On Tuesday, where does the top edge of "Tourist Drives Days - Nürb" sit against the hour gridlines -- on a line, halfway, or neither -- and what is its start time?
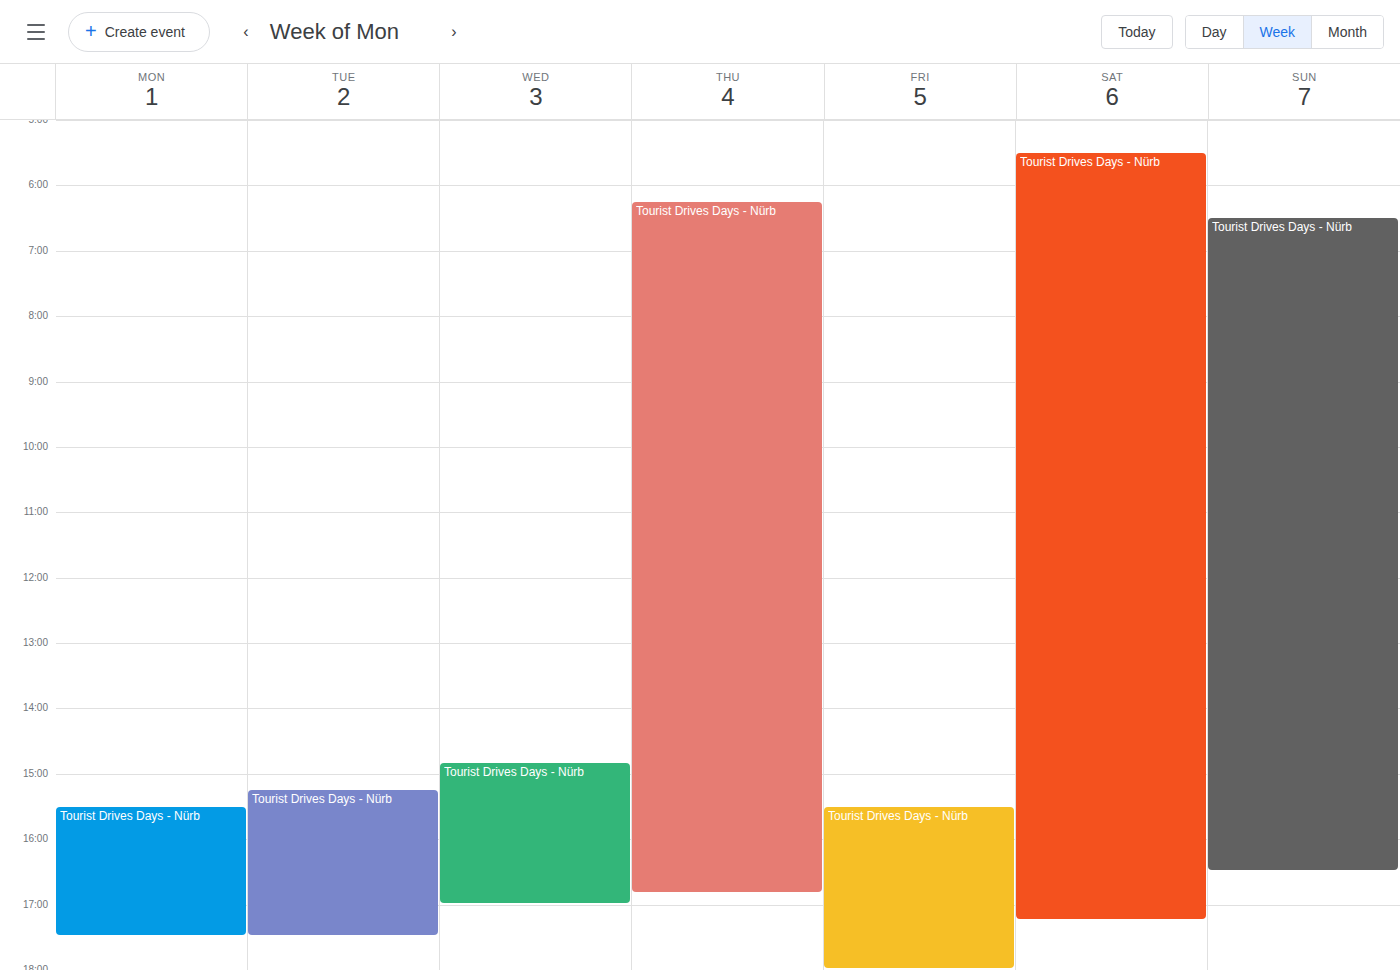
3:15 PM -- neither: a quarter of the way from the 3 PM line to the 4 PM line.